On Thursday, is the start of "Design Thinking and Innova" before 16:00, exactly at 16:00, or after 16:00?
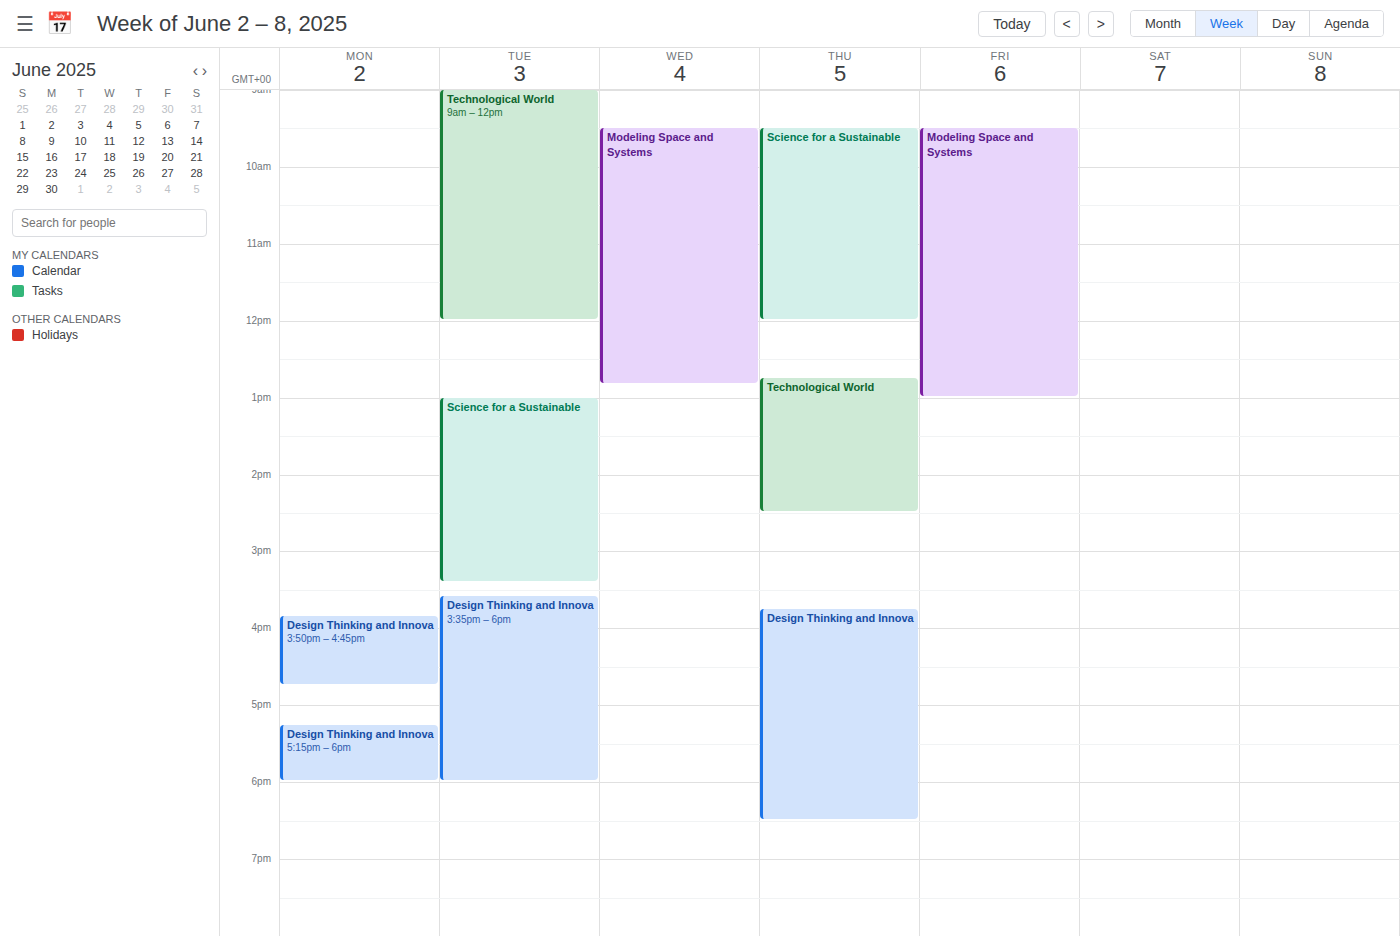
15:45 -- before 16:00, 15 minutes above the 16:00 line.